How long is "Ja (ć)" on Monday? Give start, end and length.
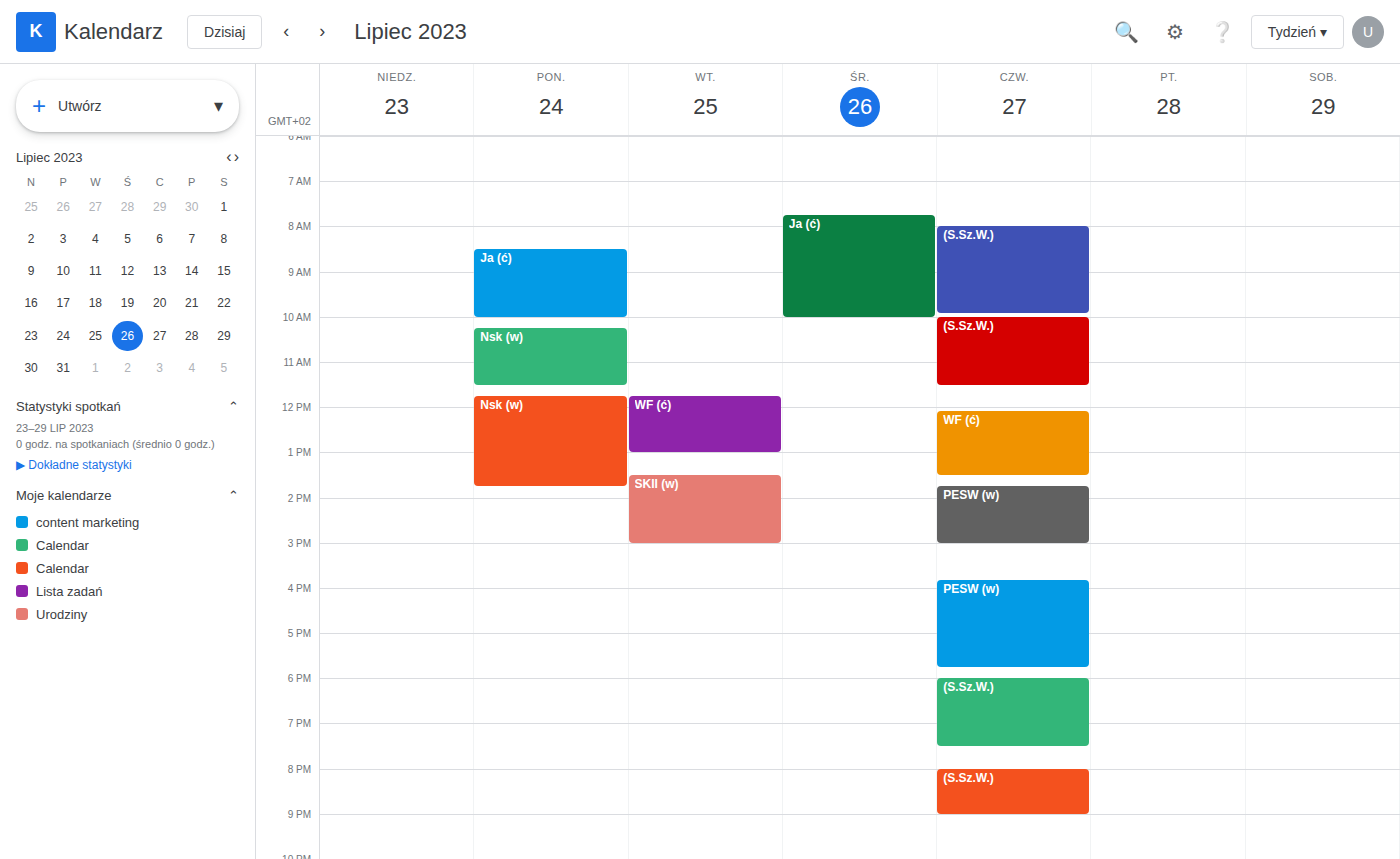
8:30 AM to 10:00 AM, 1 hour 30 minutes